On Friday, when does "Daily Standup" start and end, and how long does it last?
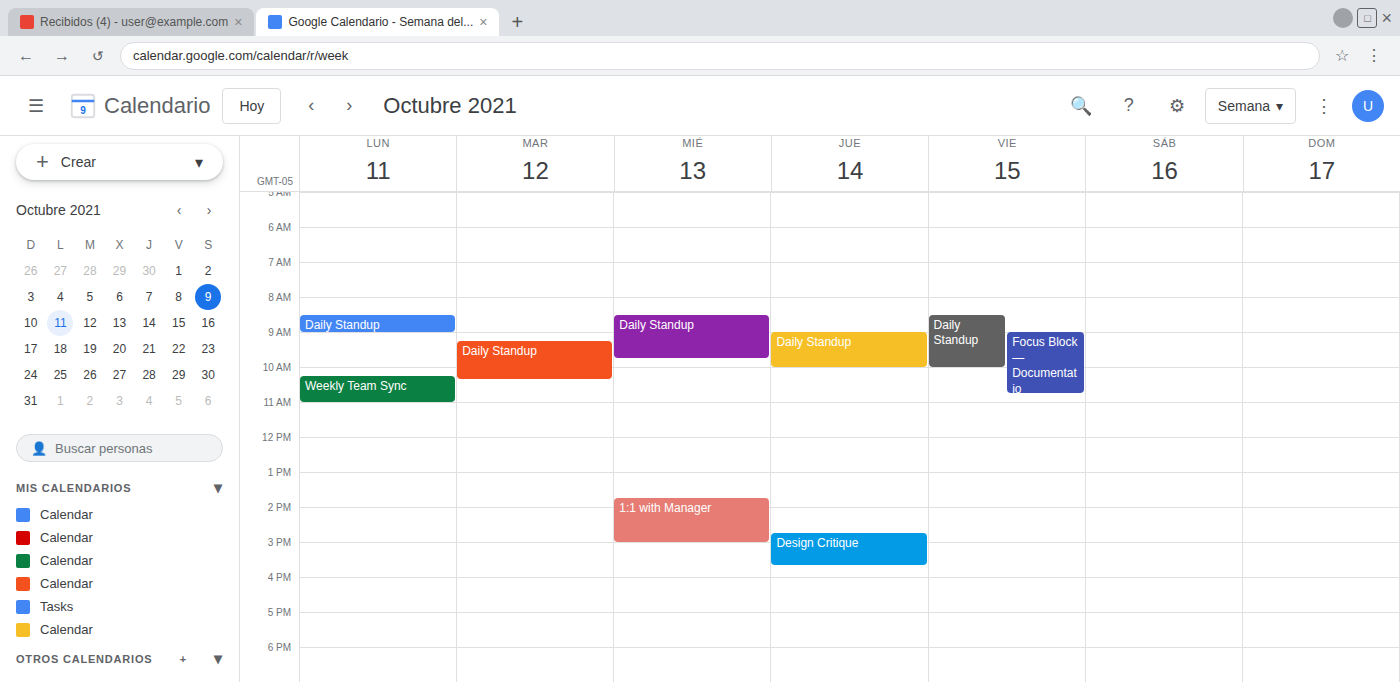
8:30 AM to 10:00 AM, 1 hour 30 minutes